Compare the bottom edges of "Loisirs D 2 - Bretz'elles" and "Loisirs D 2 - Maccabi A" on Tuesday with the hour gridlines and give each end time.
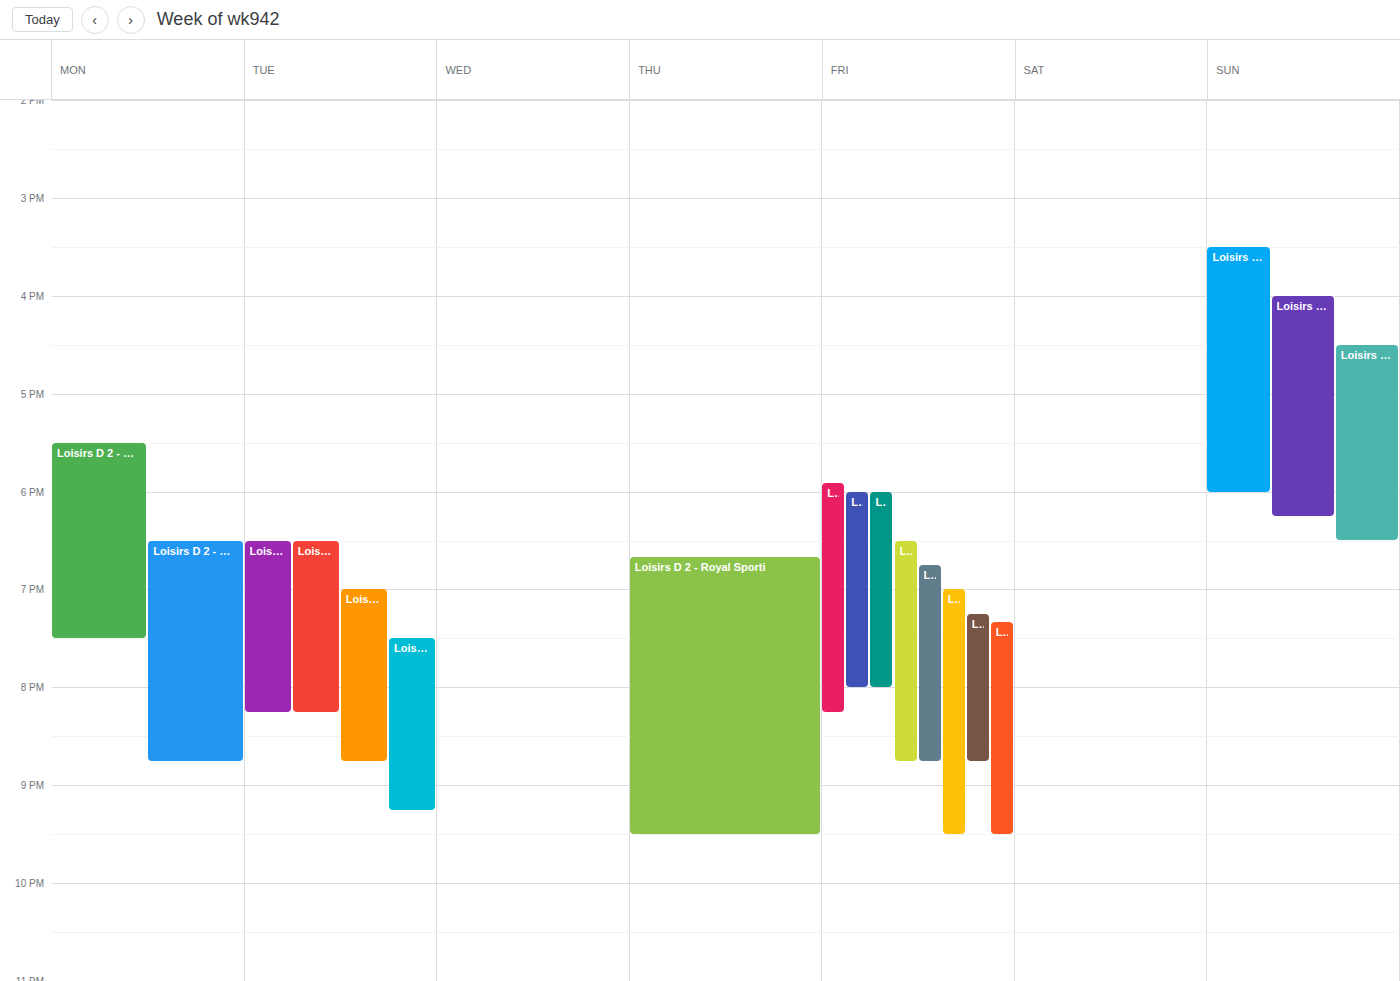
"Loisirs D 2 - Bretz'elles": 8:15 PM, neither: a quarter of the way from the 8 PM line to the 9 PM line. "Loisirs D 2 - Maccabi A": 9:15 PM, neither: a quarter of the way from the 9 PM line to the 10 PM line.